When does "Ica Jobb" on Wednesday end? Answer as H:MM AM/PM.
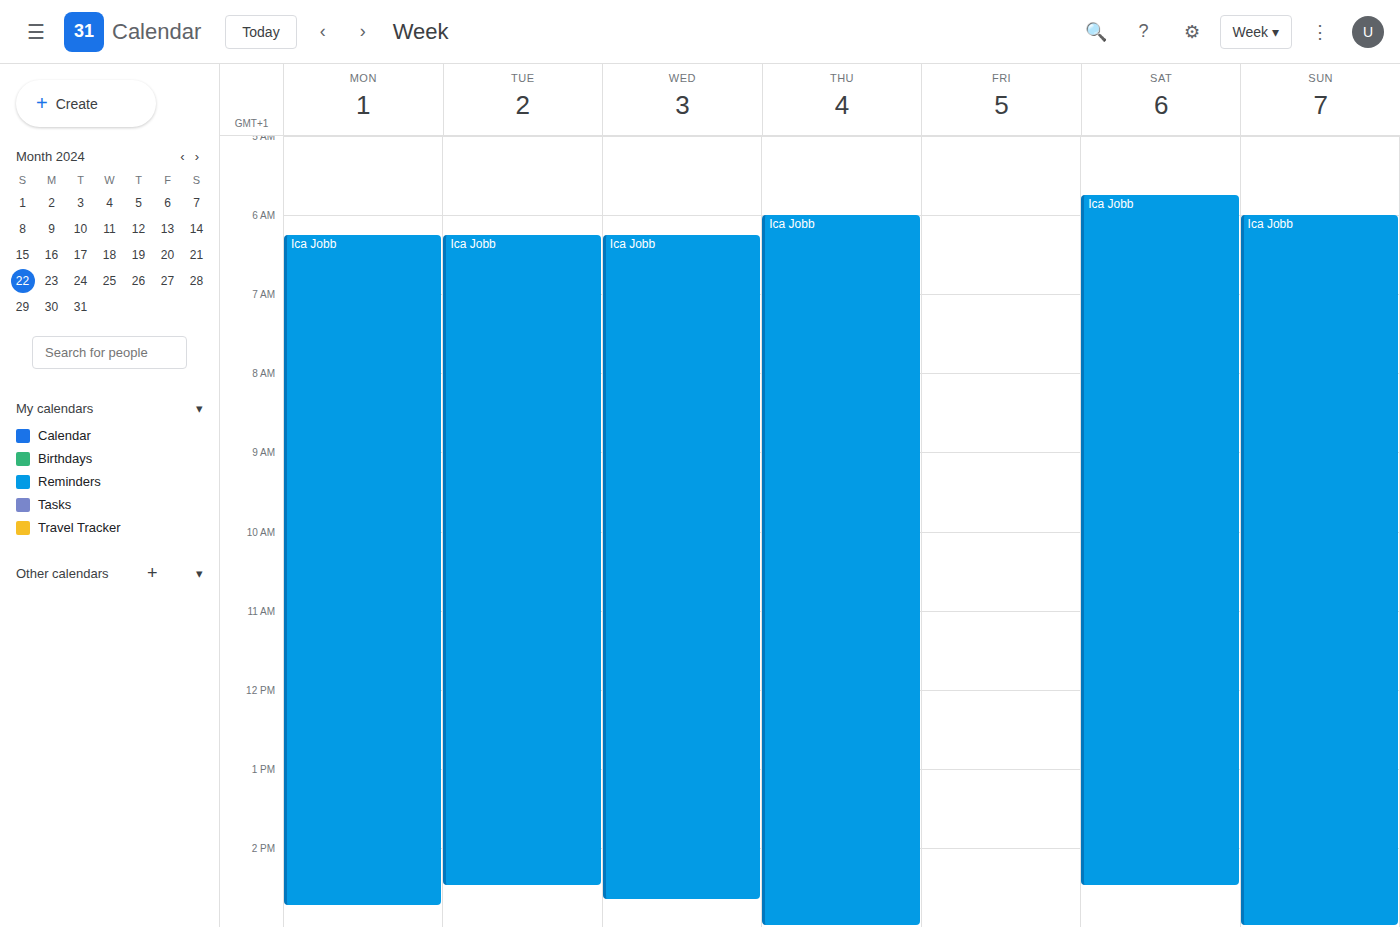
2:40 PM